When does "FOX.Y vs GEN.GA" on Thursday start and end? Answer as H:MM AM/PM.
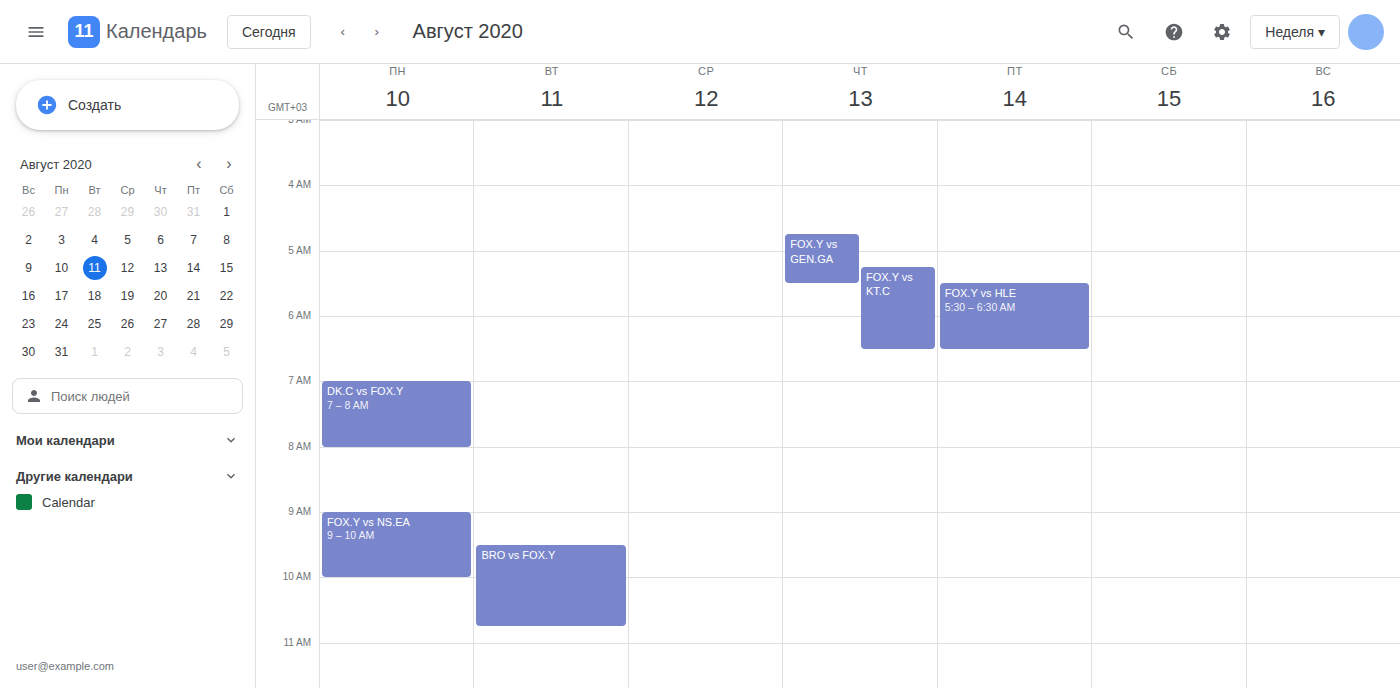
4:45 AM to 5:30 AM